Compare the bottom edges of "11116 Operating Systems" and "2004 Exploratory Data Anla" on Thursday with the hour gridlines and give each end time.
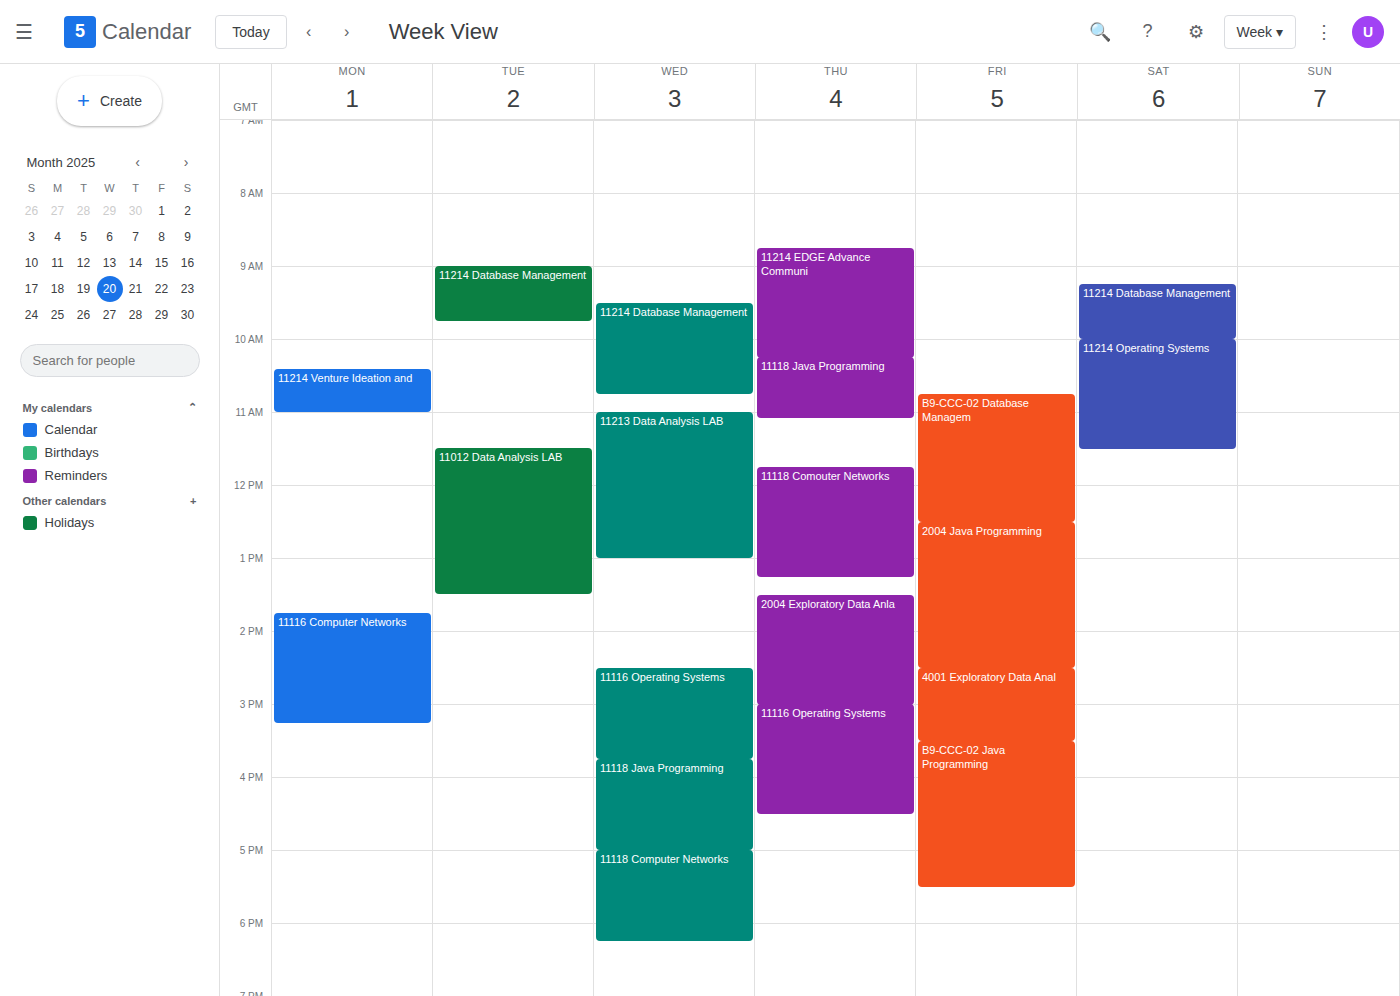
"11116 Operating Systems": 4:30 PM, halfway between the 4 PM and 5 PM lines. "2004 Exploratory Data Anla": 3:00 PM, exactly on the 3 PM line.